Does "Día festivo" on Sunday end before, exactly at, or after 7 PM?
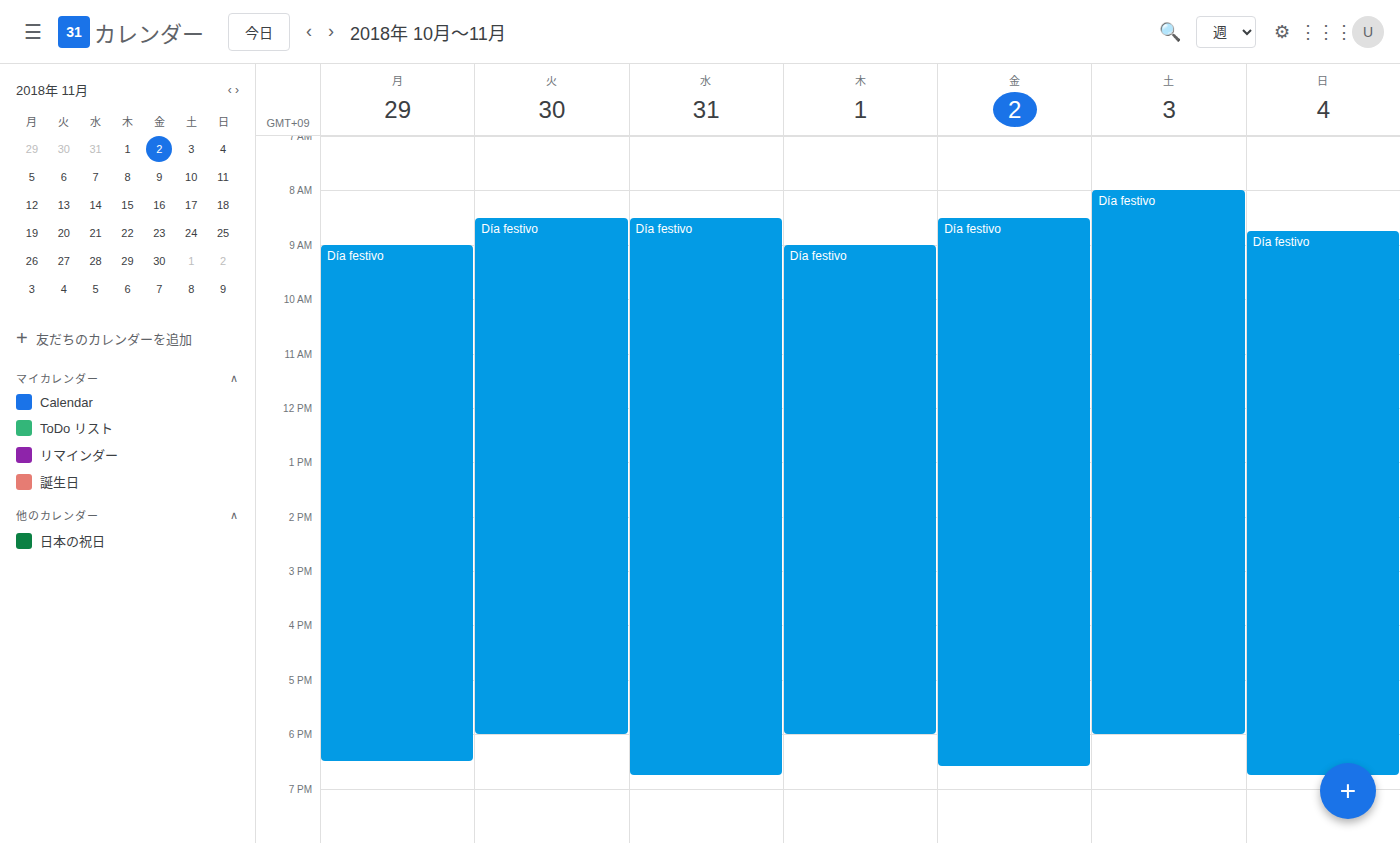
6:45 PM -- before 7 PM, 15 minutes above the 7 PM line.